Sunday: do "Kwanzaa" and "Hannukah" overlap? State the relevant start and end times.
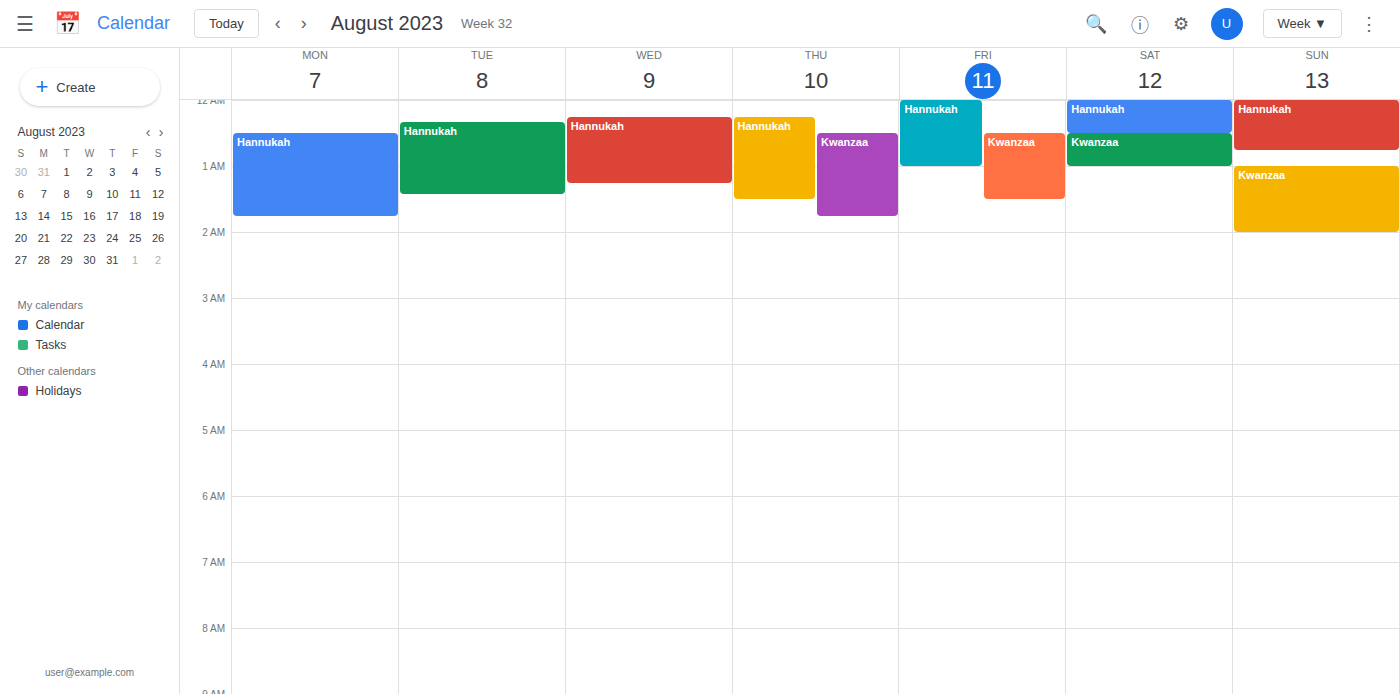
"Hannukah" ends at 12:45 AM and "Kwanzaa" starts at 1:00 AM -- no overlap.